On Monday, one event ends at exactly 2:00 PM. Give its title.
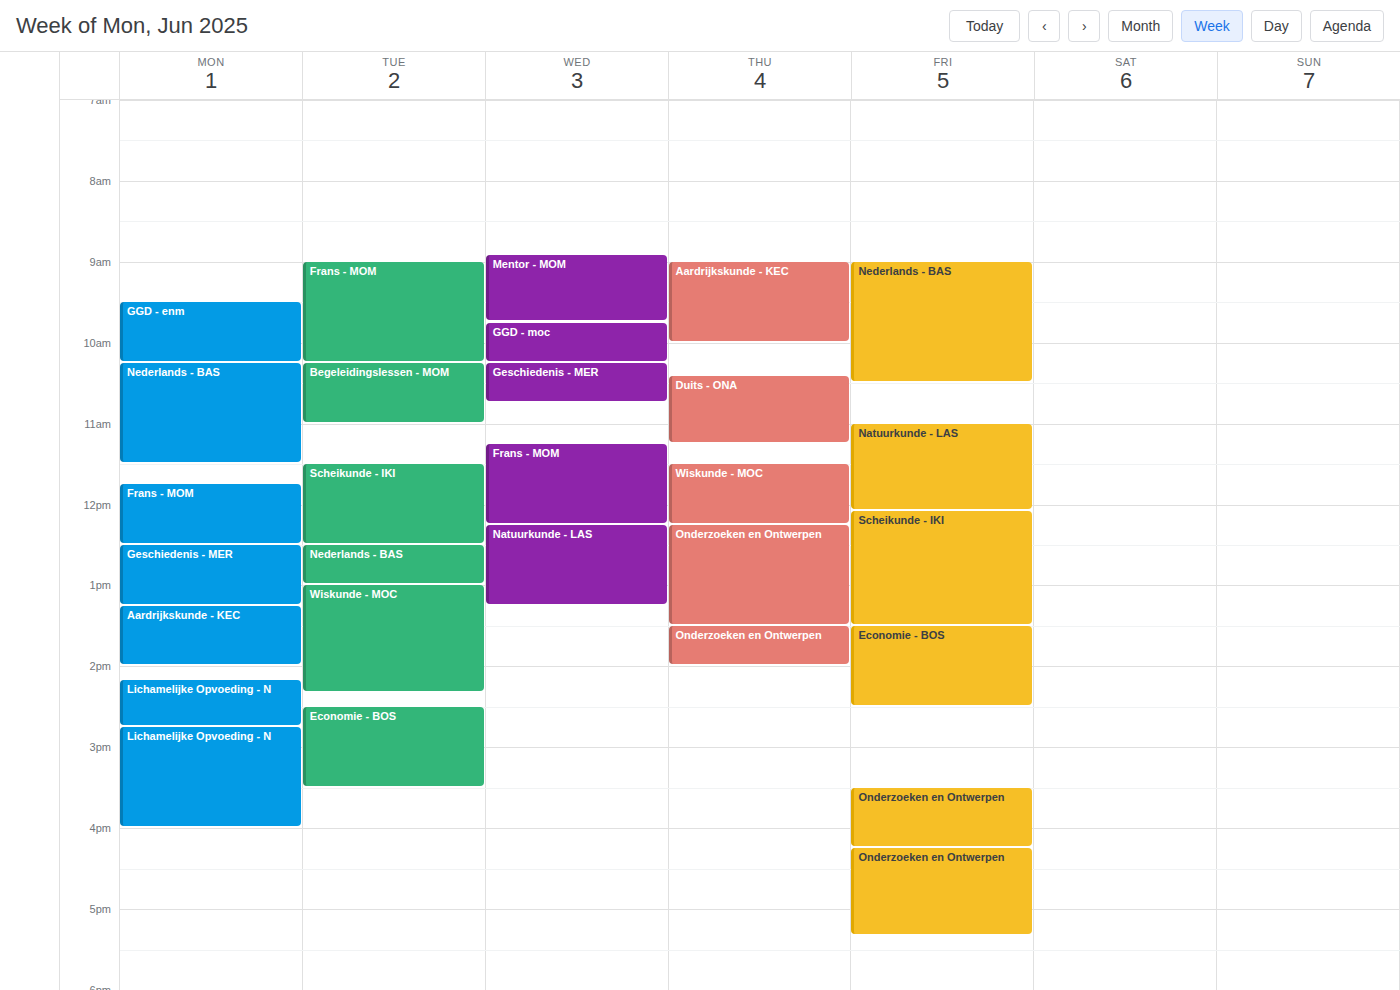
"Aardrijkskunde - KEC"